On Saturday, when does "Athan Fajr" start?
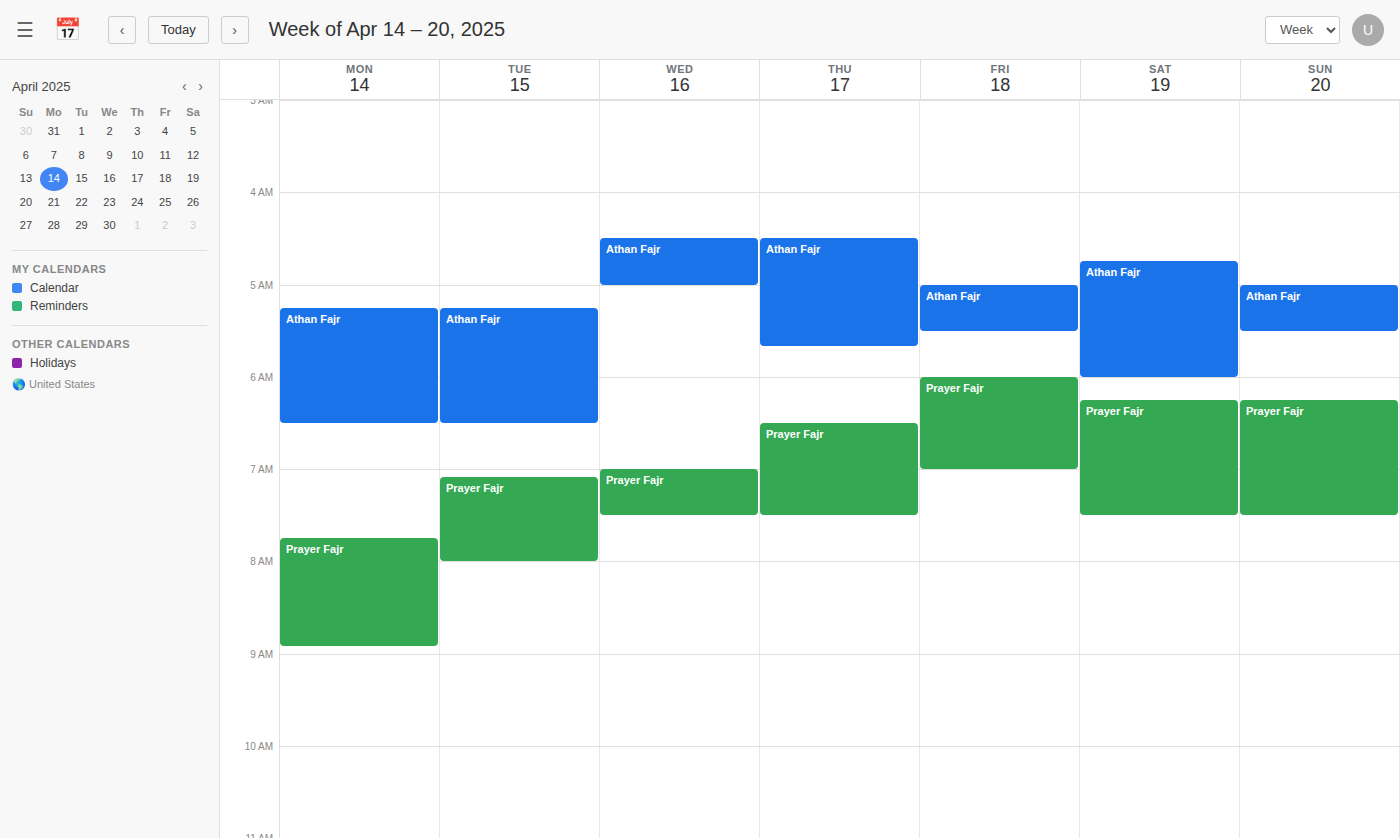
4:45 AM